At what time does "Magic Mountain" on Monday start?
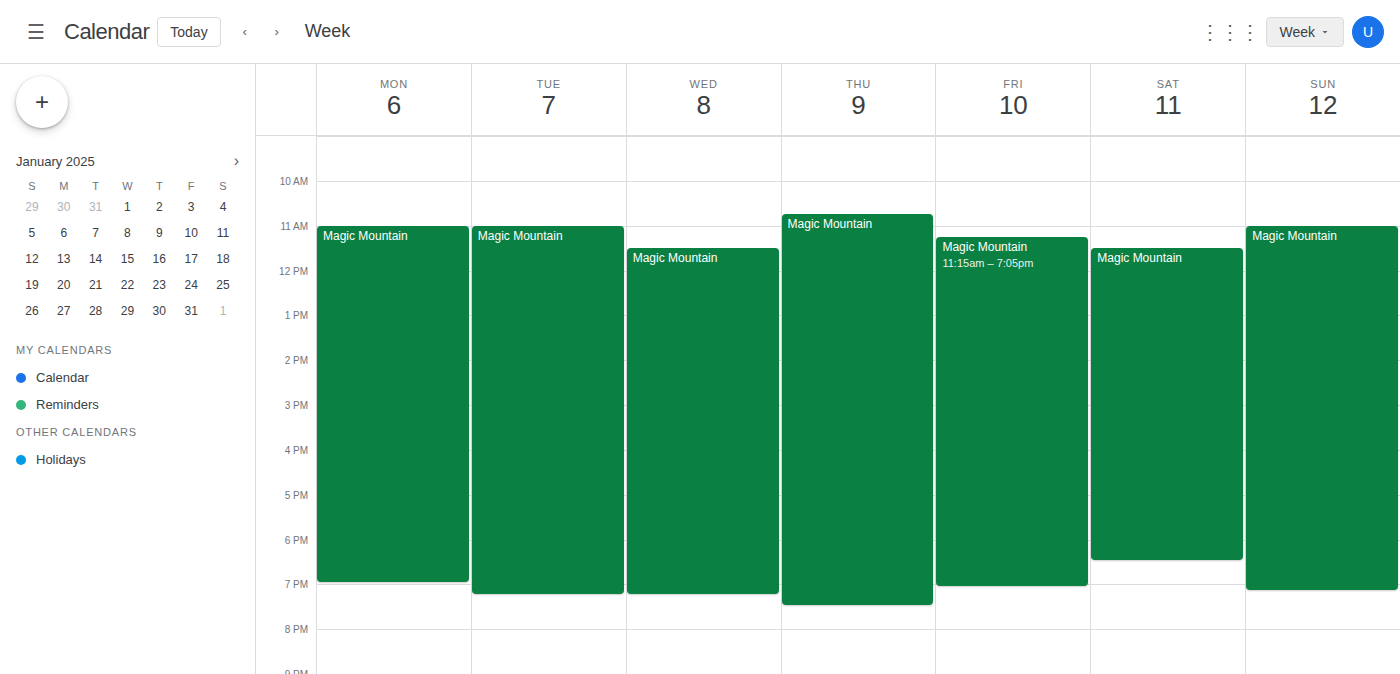
11:00 AM